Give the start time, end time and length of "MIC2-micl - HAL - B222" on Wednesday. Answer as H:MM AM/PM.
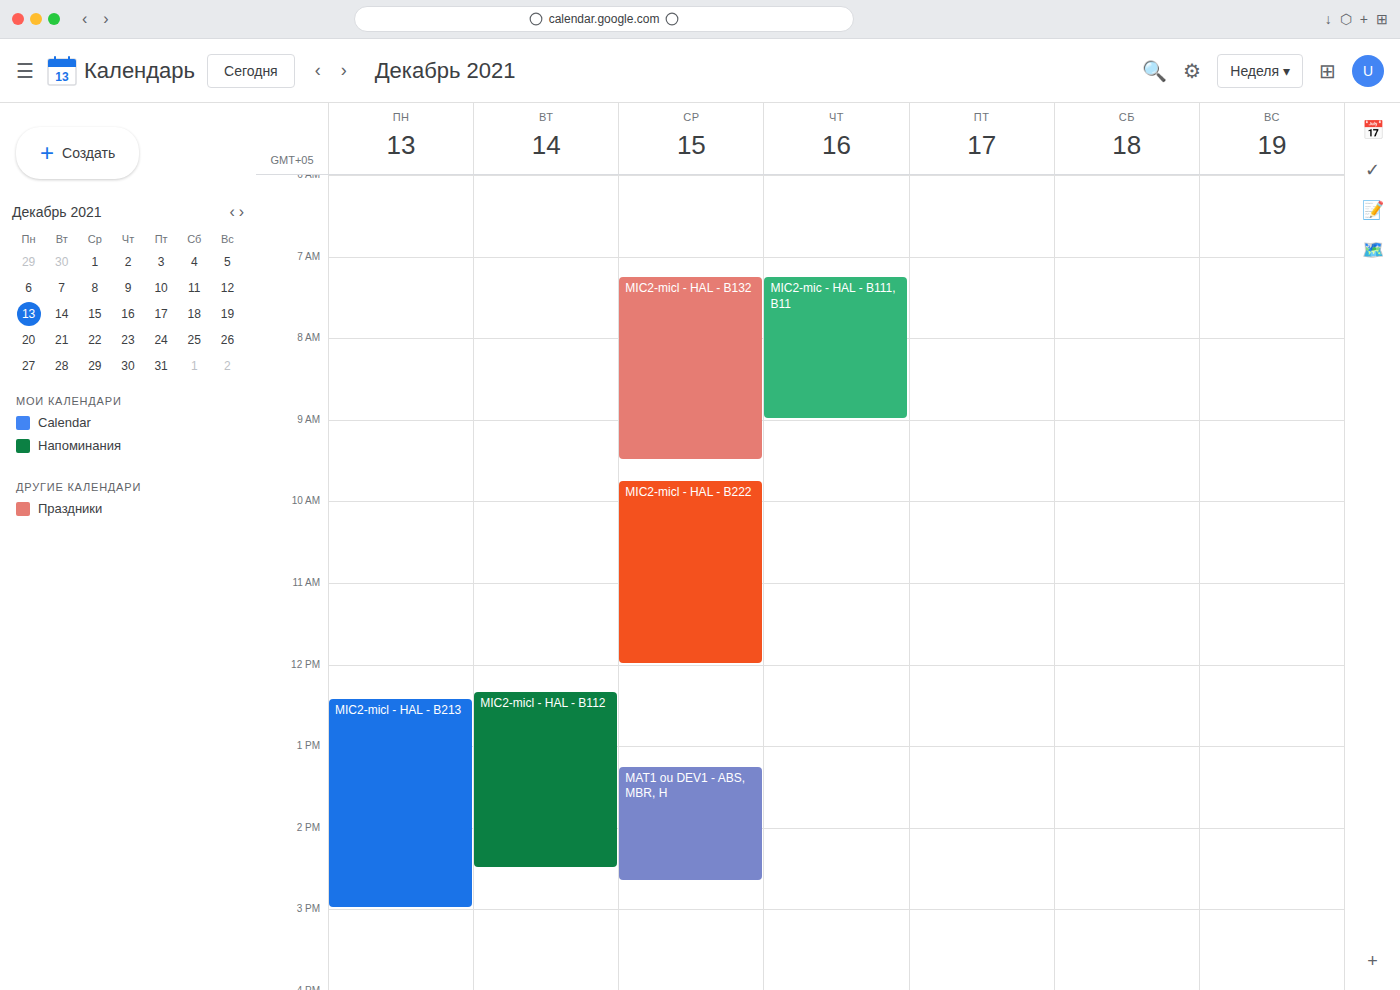
9:45 AM to 12:00 PM, 2 hours 15 minutes